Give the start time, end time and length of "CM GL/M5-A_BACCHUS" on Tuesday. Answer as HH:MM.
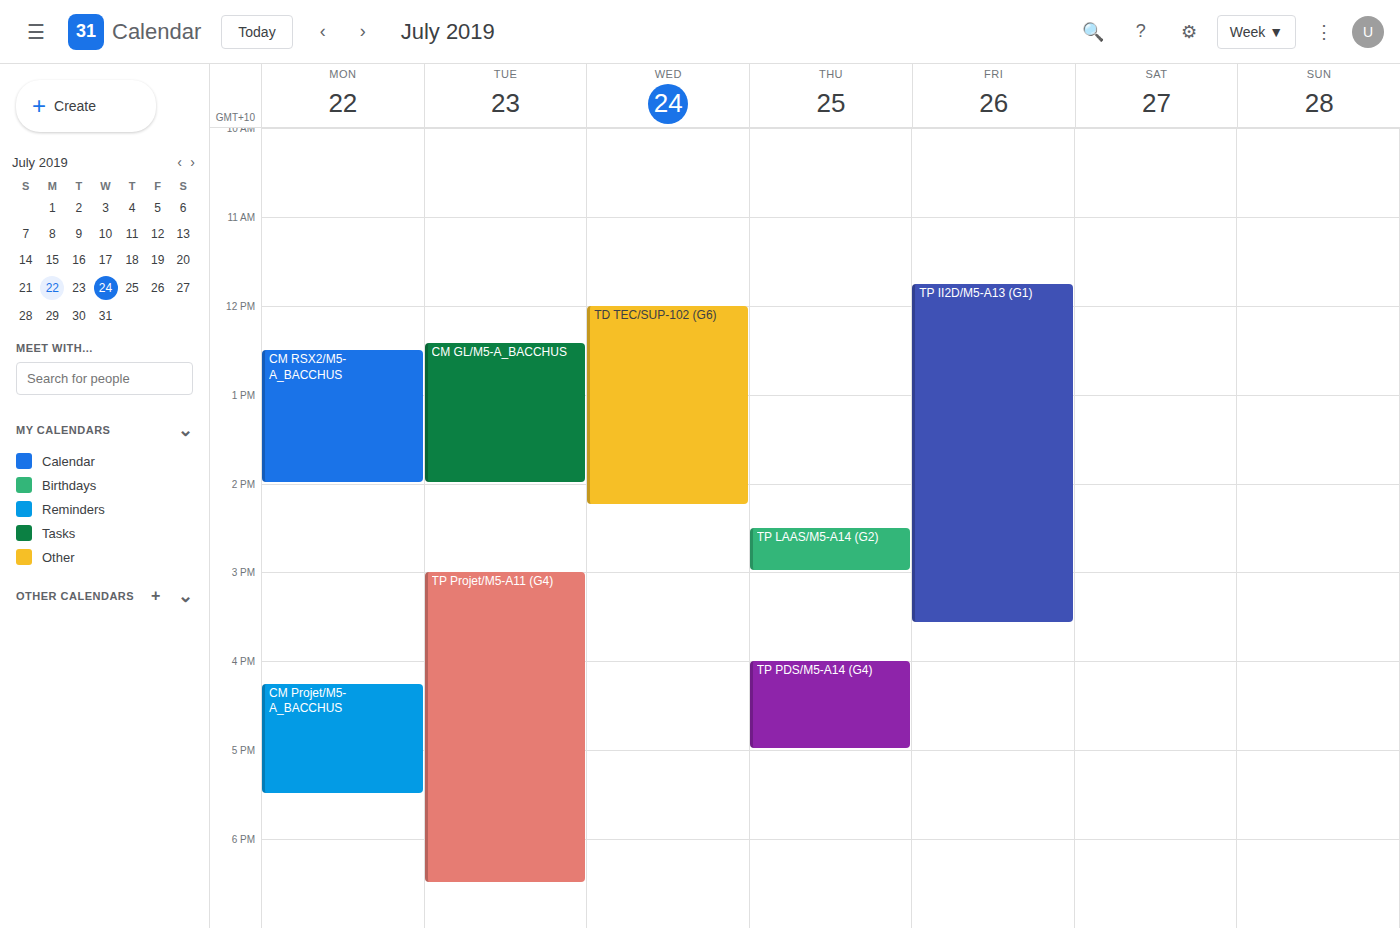
12:25 to 14:00, 1 hour 35 minutes